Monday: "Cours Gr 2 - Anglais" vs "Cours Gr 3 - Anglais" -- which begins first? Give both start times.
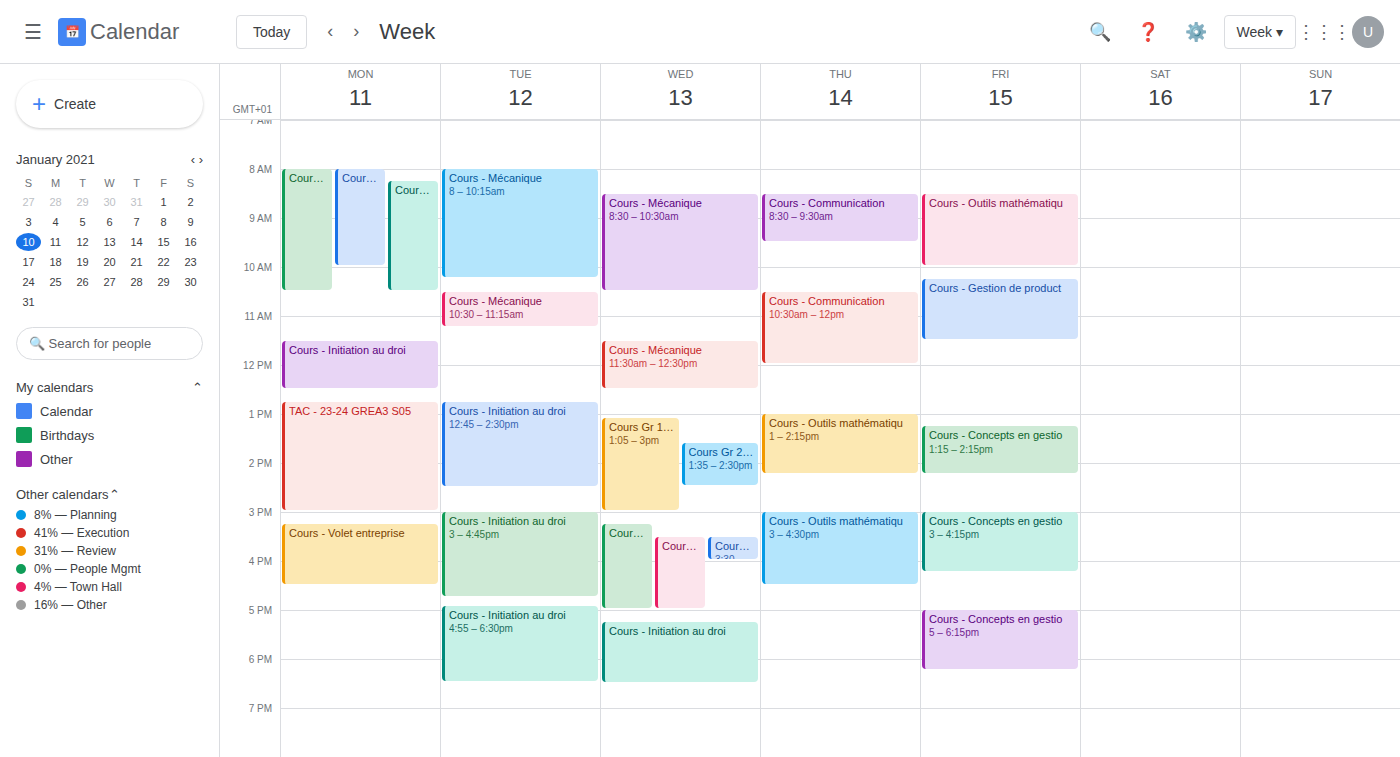
"Cours Gr 2 - Anglais" 8:00 AM; "Cours Gr 3 - Anglais" 8:15 AM.